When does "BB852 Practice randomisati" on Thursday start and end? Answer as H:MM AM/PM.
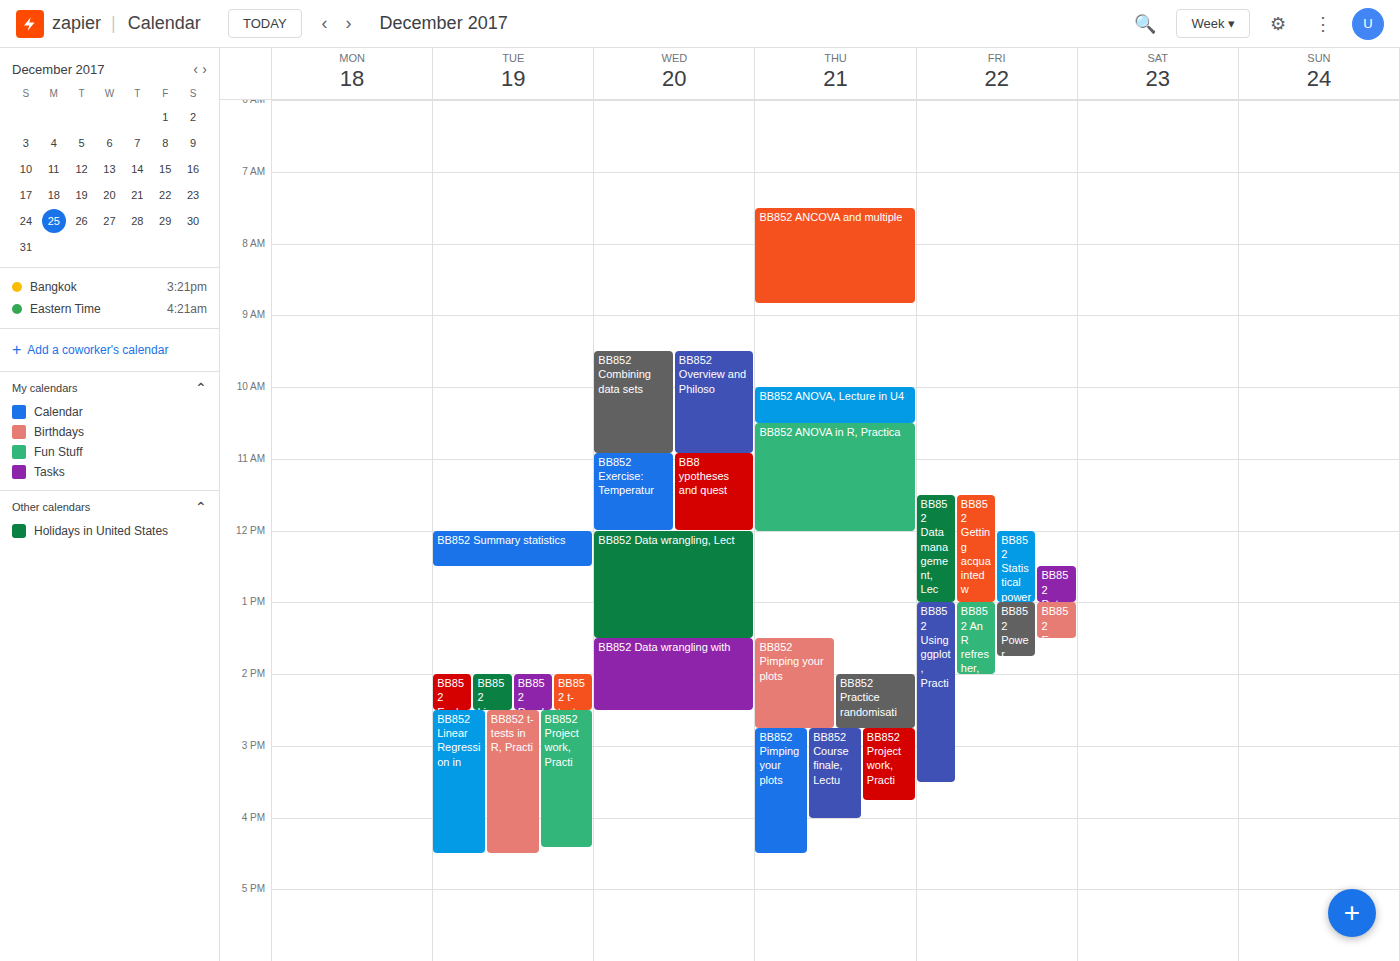
2:00 PM to 2:45 PM